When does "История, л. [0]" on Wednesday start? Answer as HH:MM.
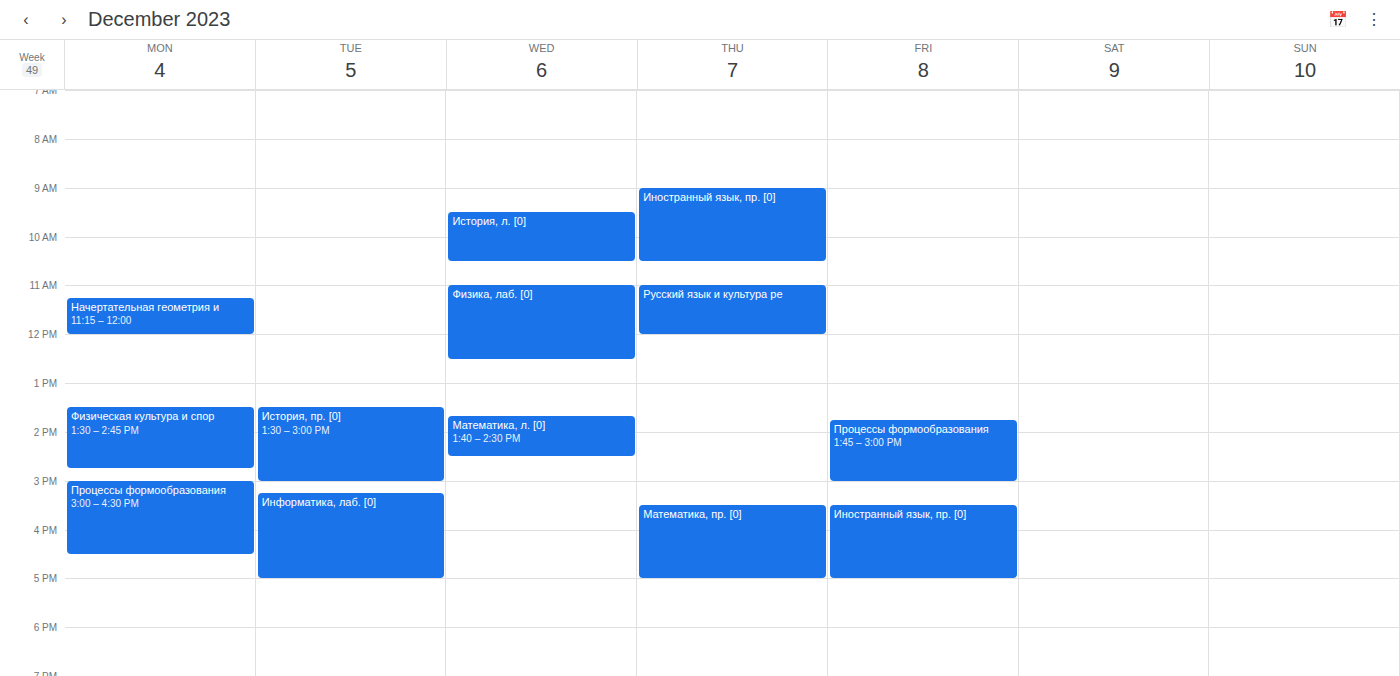
09:30